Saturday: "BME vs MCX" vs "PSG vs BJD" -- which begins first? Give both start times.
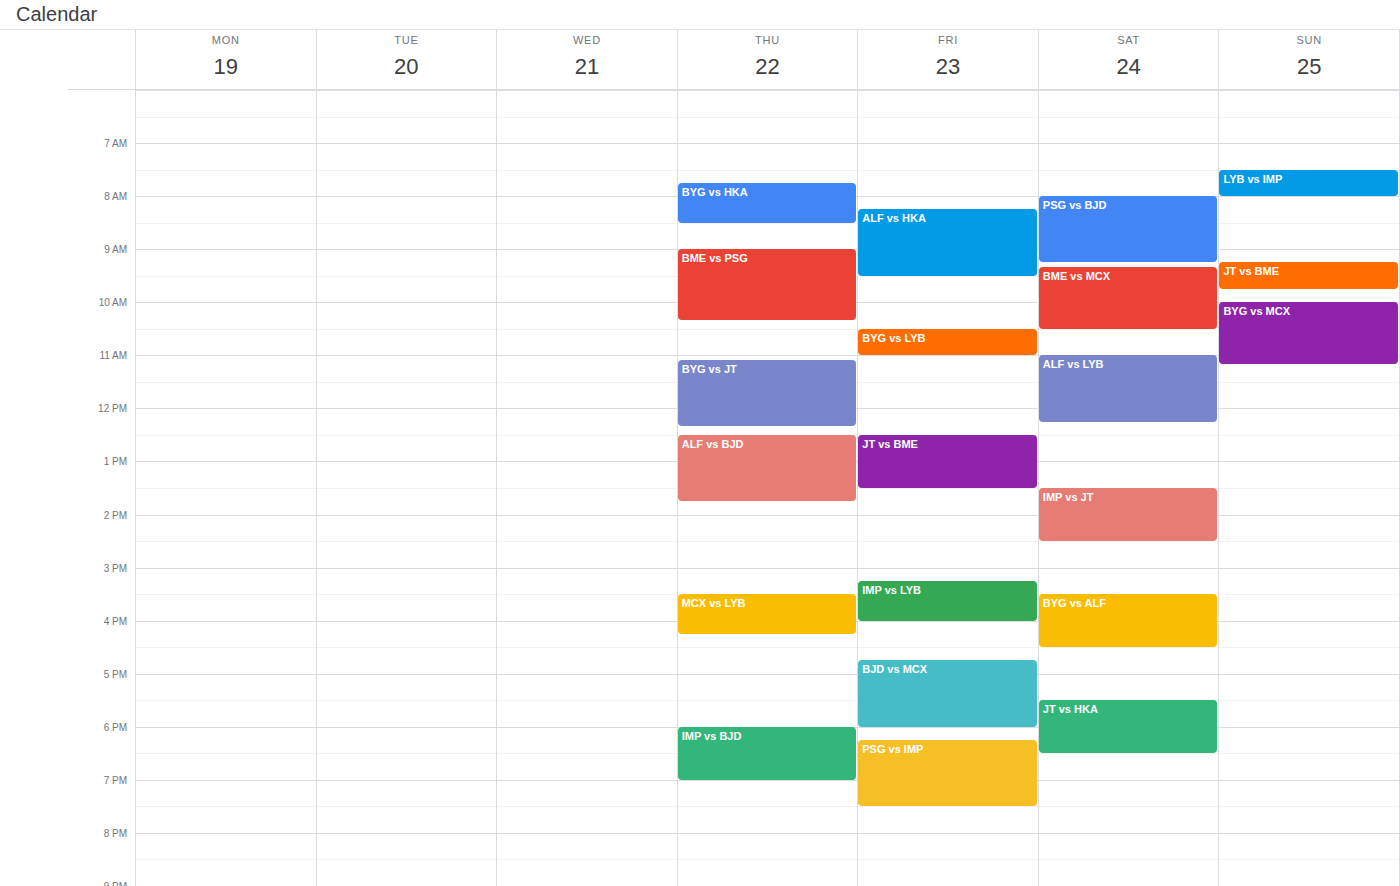
"PSG vs BJD" 08:00; "BME vs MCX" 09:20.